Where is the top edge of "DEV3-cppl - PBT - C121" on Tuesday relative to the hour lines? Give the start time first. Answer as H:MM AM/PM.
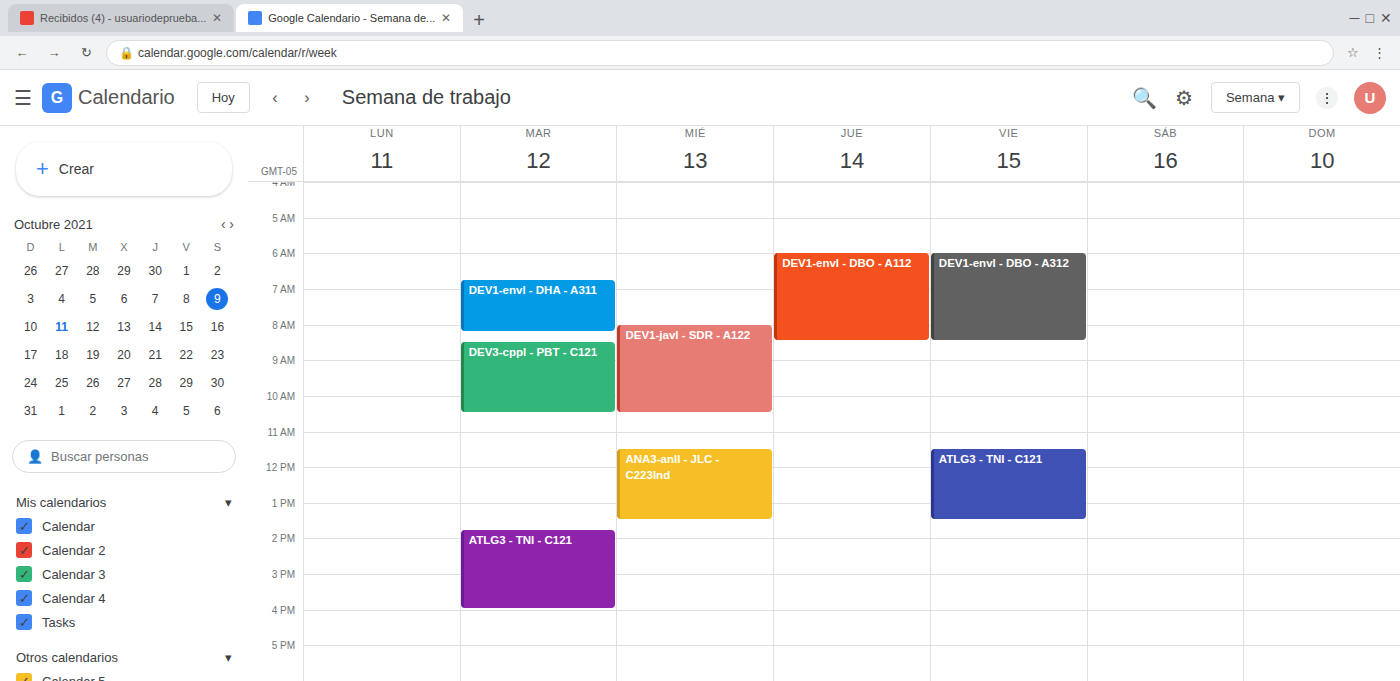
8:30 AM -- halfway between the 8 AM and 9 AM lines.